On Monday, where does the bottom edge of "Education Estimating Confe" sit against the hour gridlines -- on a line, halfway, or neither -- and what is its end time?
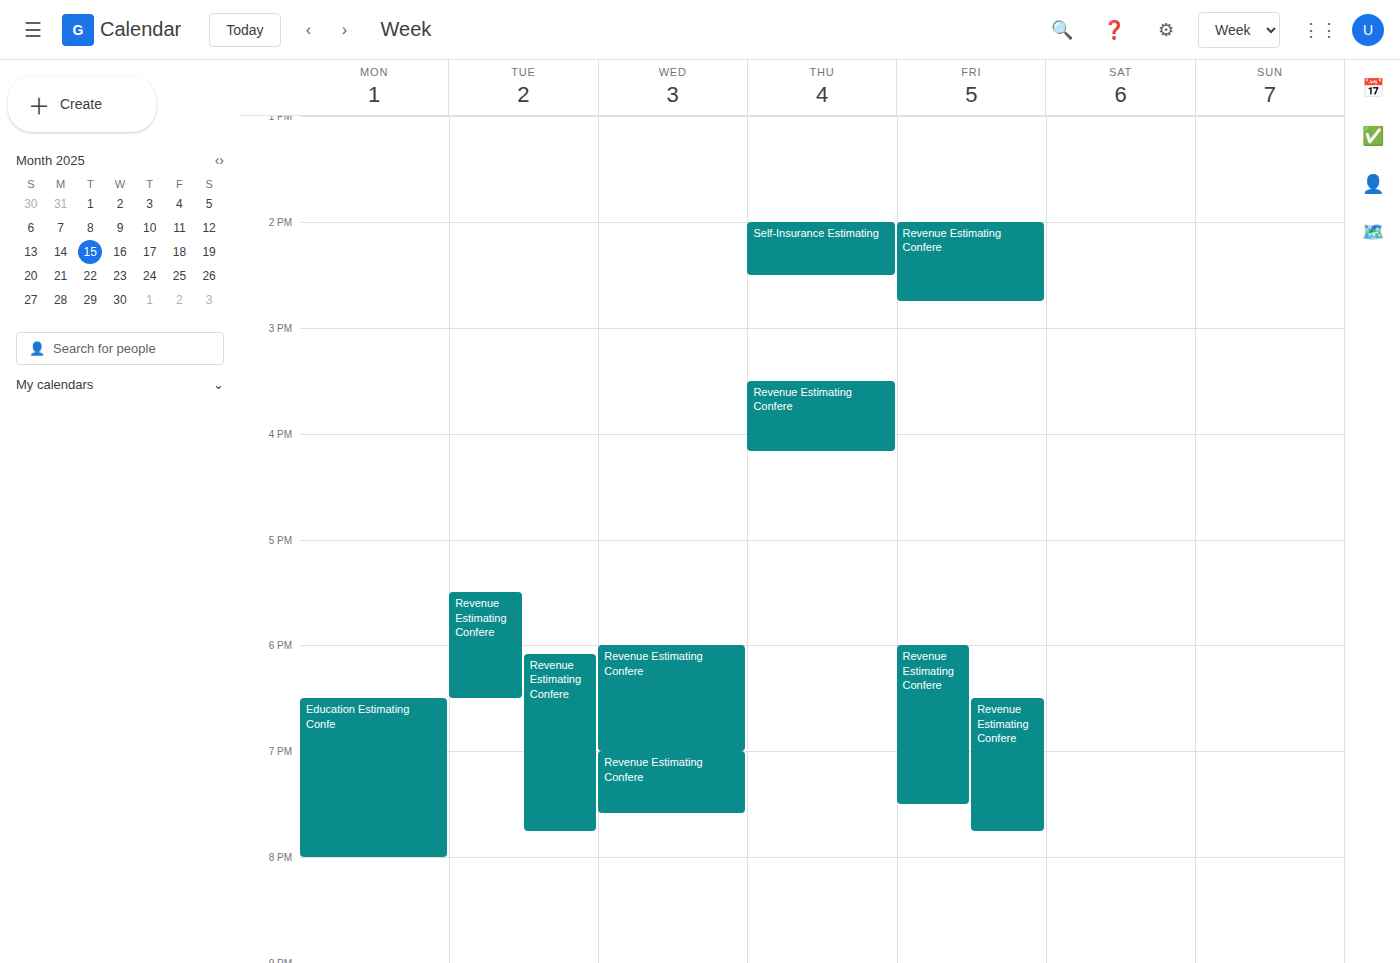
8:00 PM -- exactly on the 8 PM line.